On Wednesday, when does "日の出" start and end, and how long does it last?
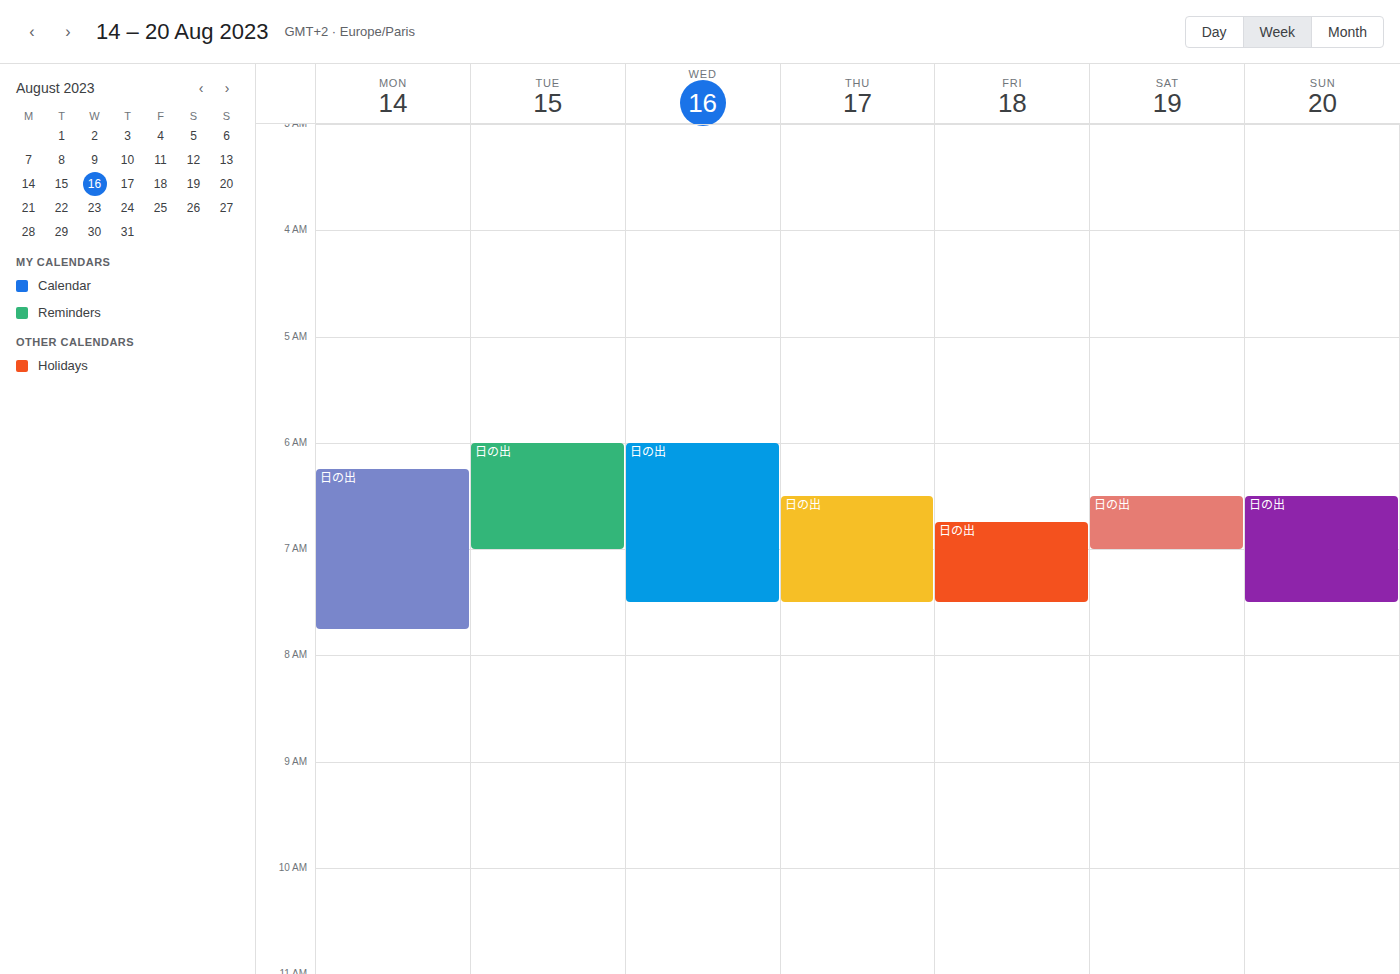
6:00 AM to 7:30 AM, 1 hour 30 minutes